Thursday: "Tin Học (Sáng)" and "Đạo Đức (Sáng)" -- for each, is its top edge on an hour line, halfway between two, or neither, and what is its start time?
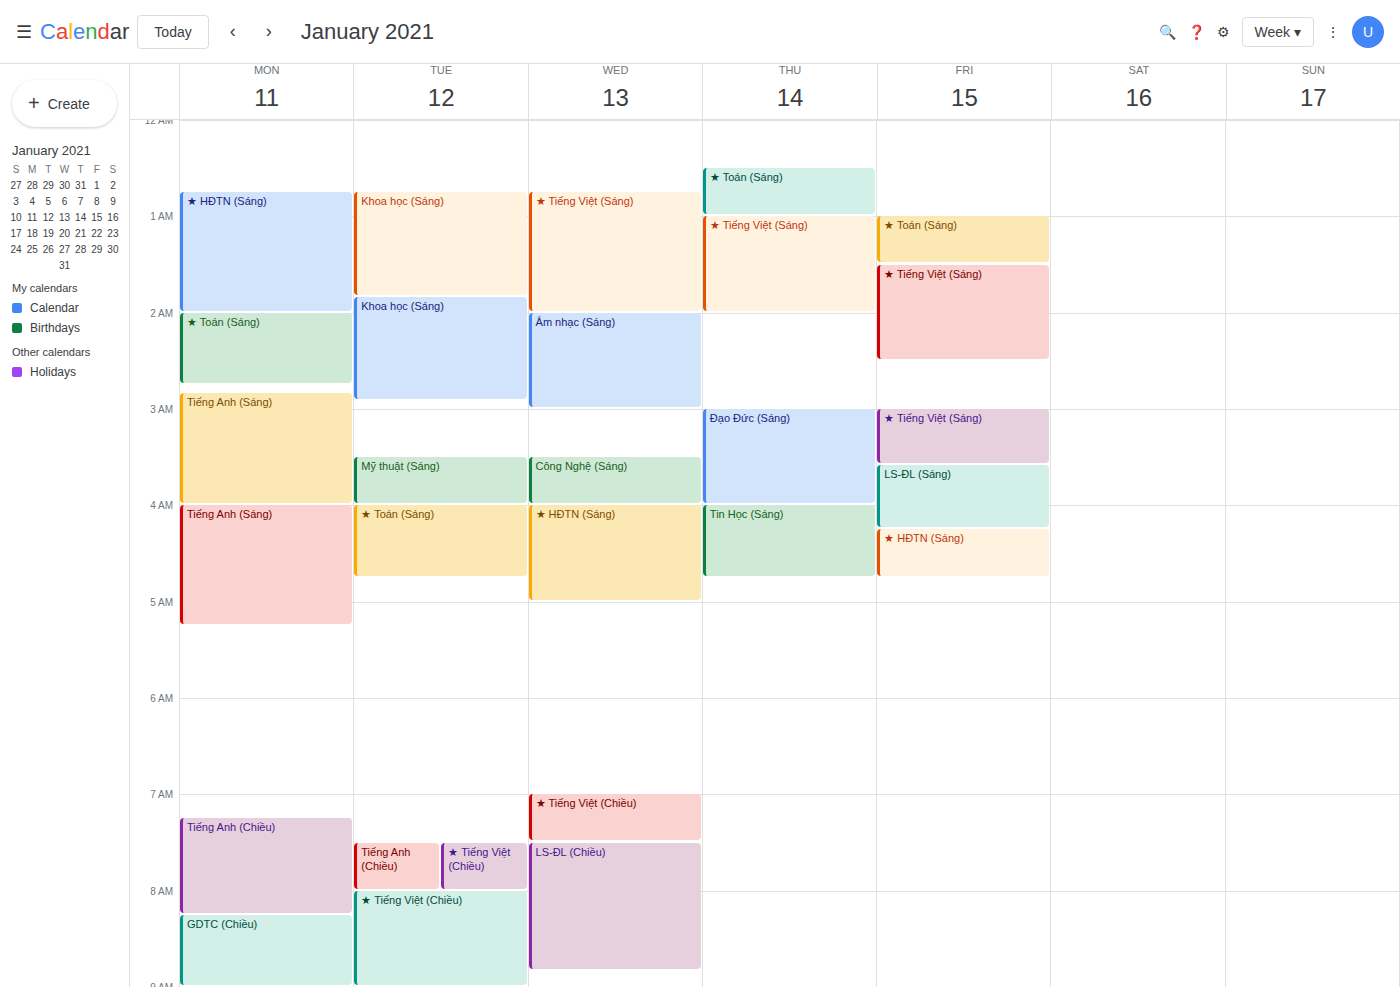
"Tin Học (Sáng)": 4:00 AM, exactly on the 4 AM line. "Đạo Đức (Sáng)": 3:00 AM, exactly on the 3 AM line.